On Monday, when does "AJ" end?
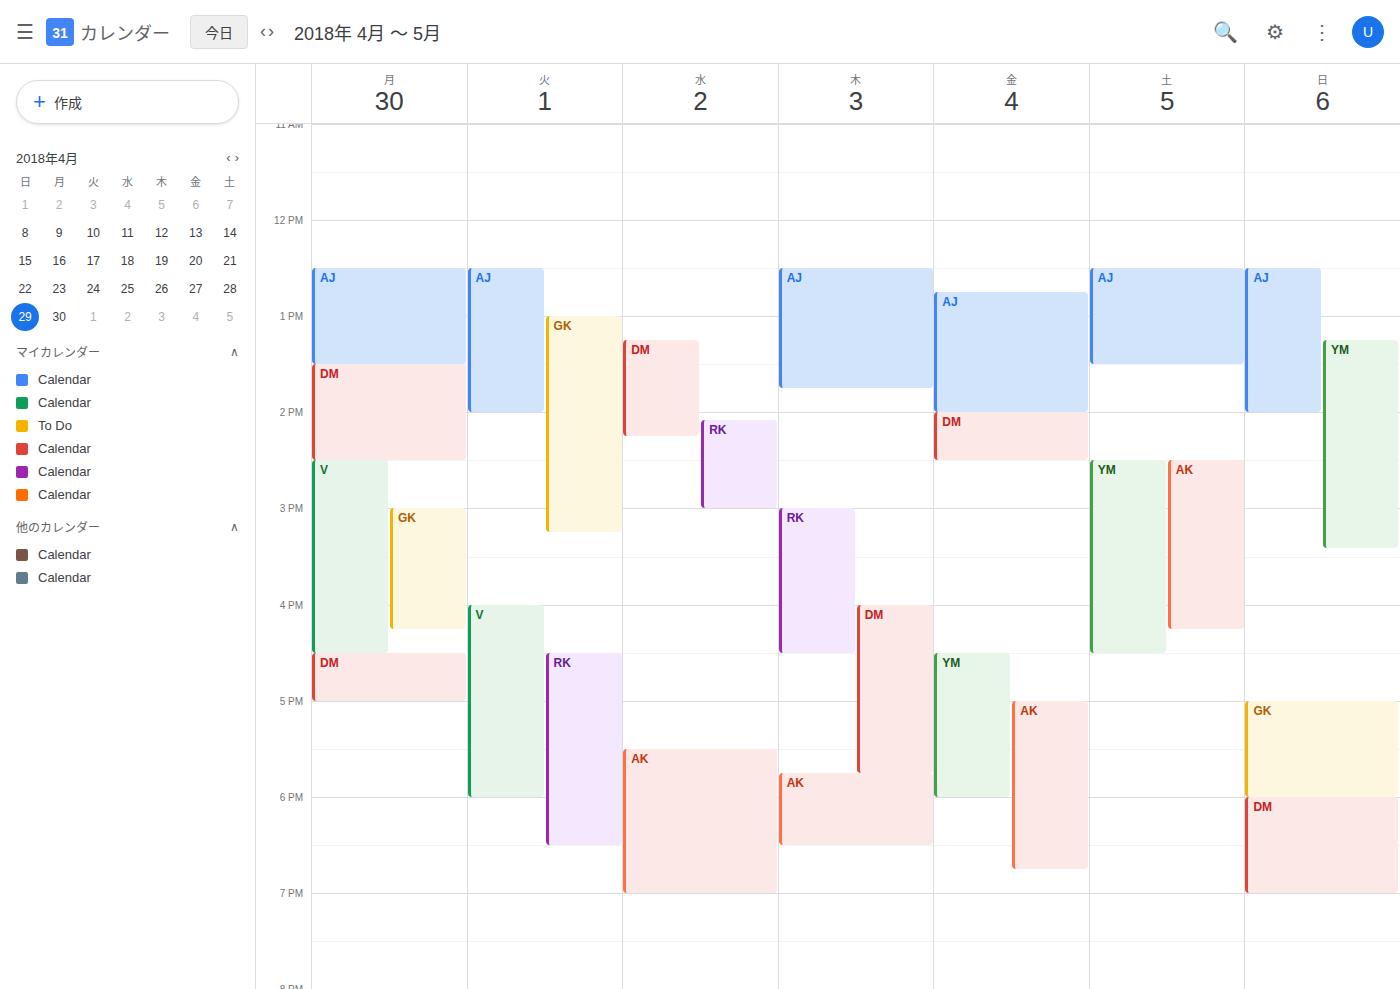
1:30 PM